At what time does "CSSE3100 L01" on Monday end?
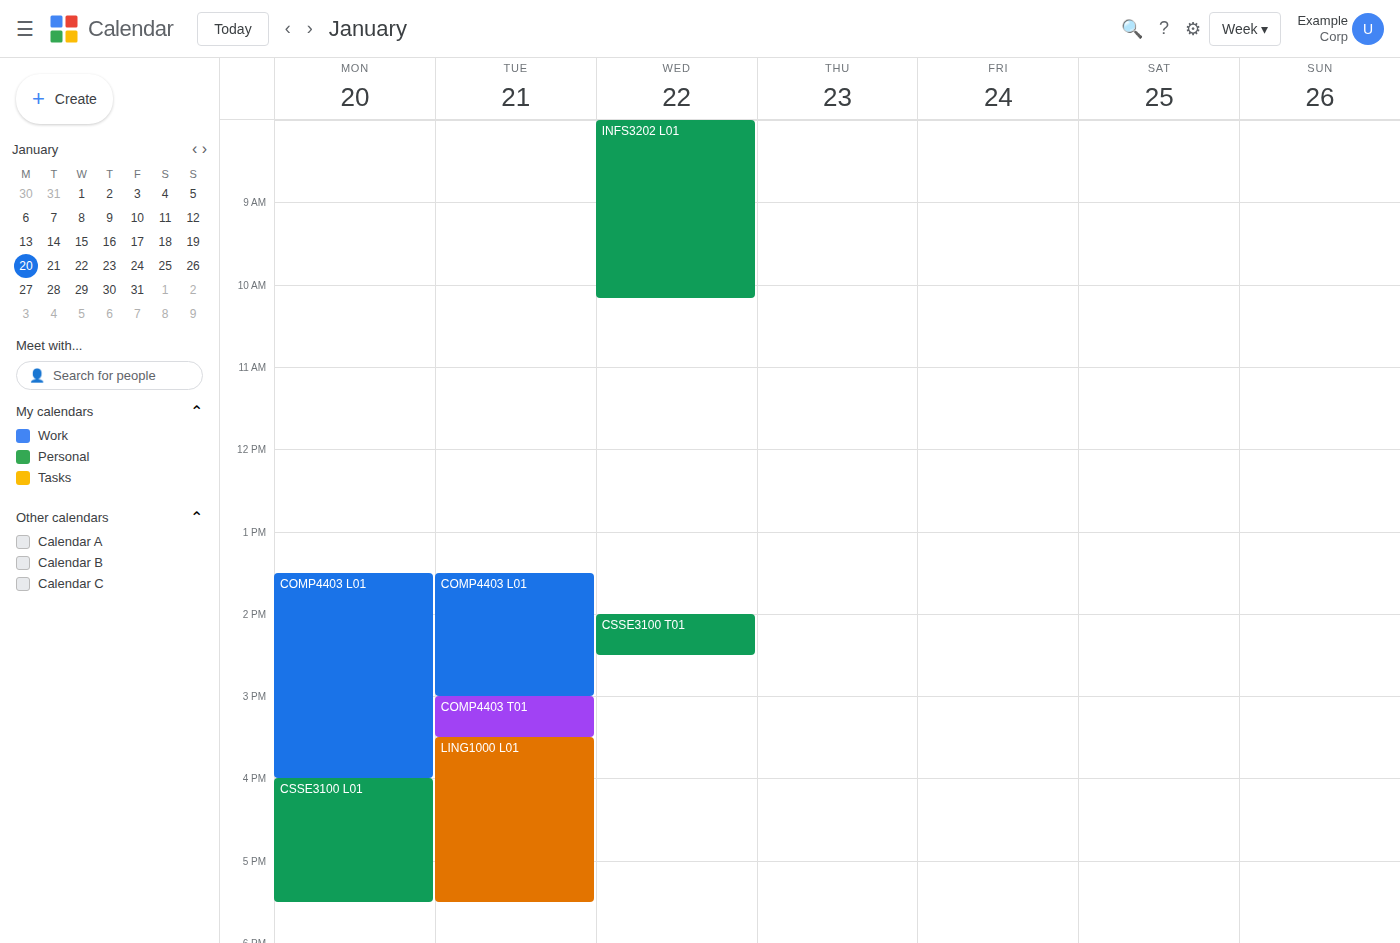
5:30 PM